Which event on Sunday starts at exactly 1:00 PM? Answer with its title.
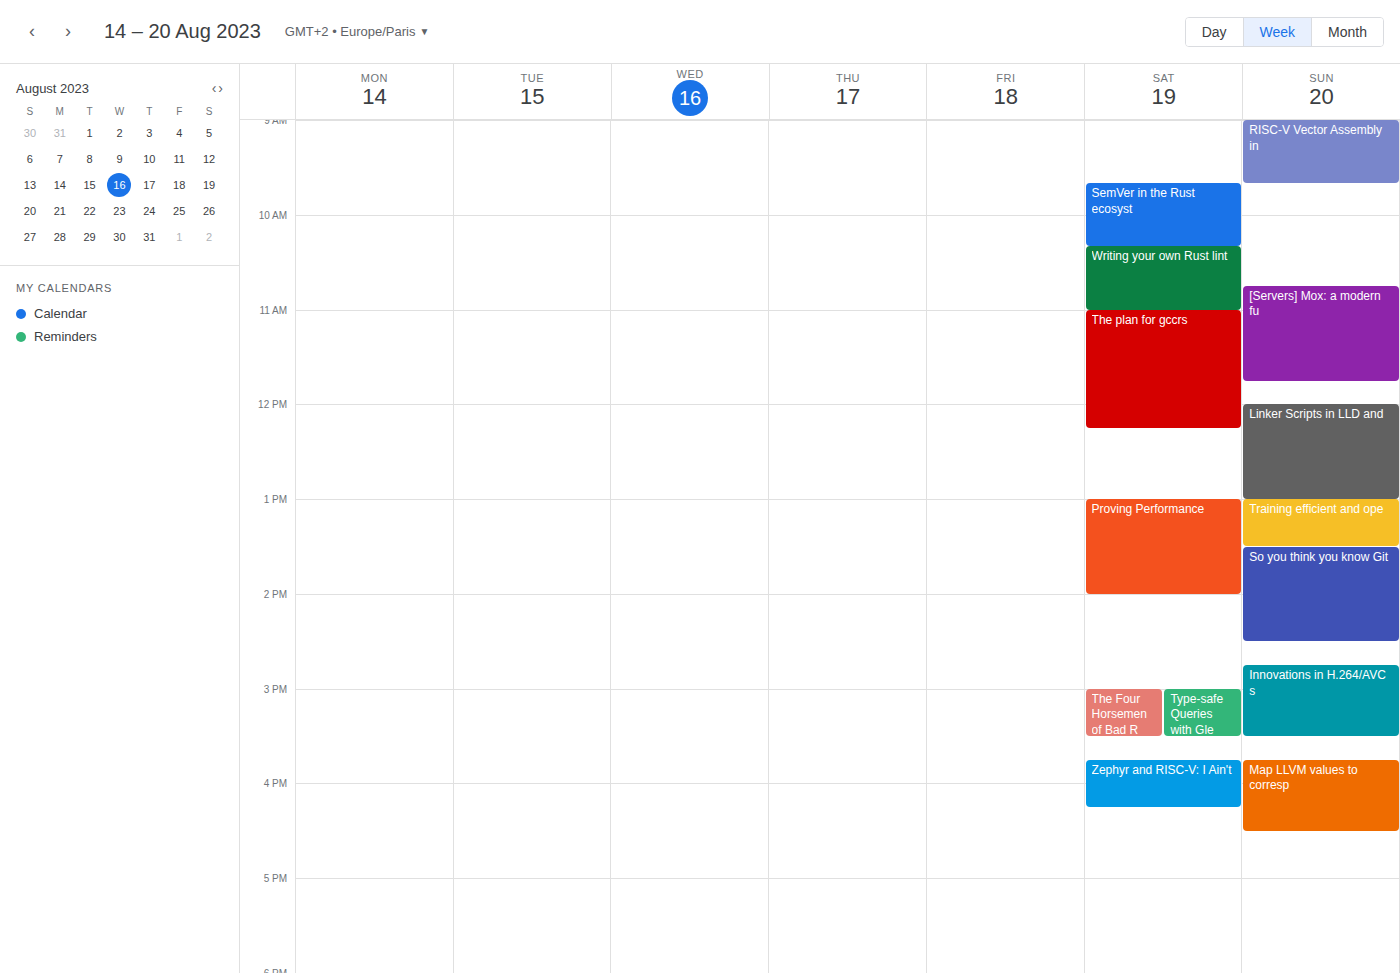
"Training efficient and ope"